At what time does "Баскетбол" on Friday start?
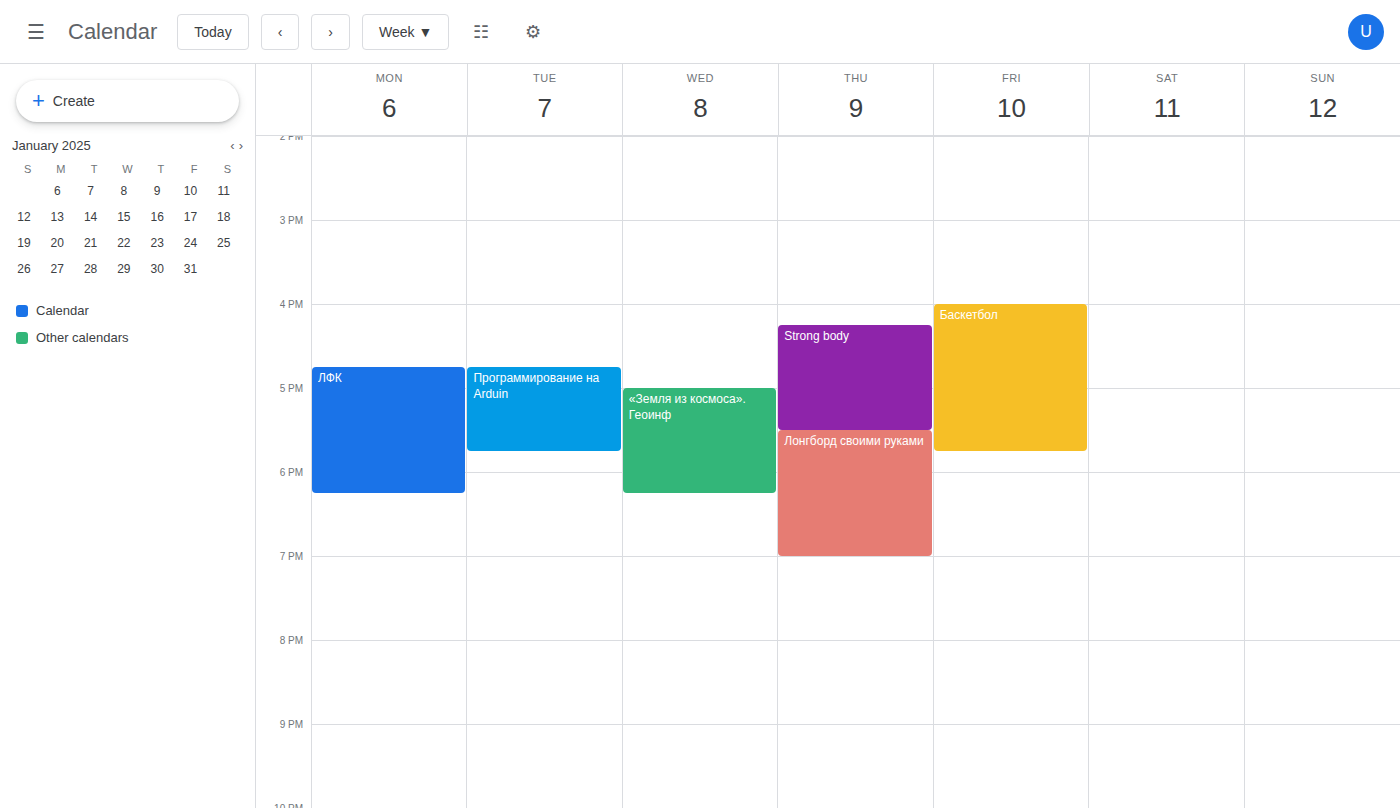
4:00 PM